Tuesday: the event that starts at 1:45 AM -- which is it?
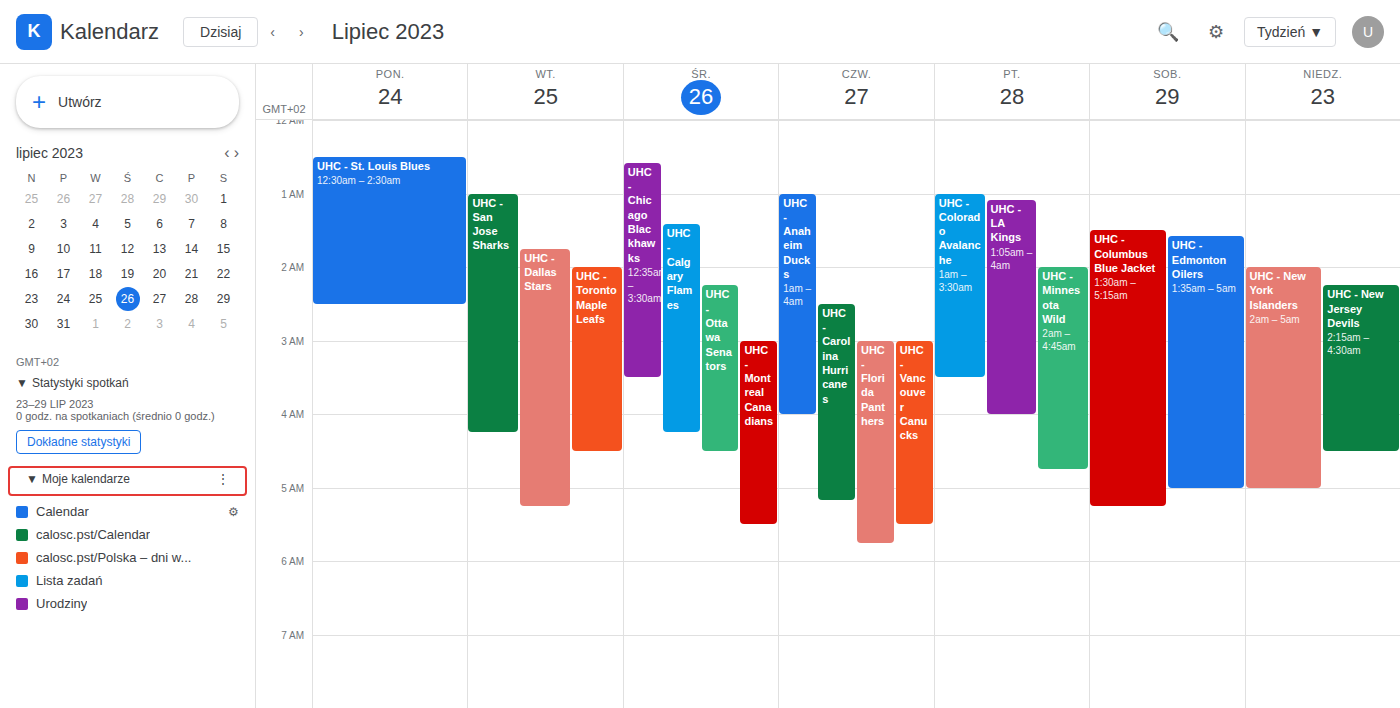
"UHC - Dallas Stars"